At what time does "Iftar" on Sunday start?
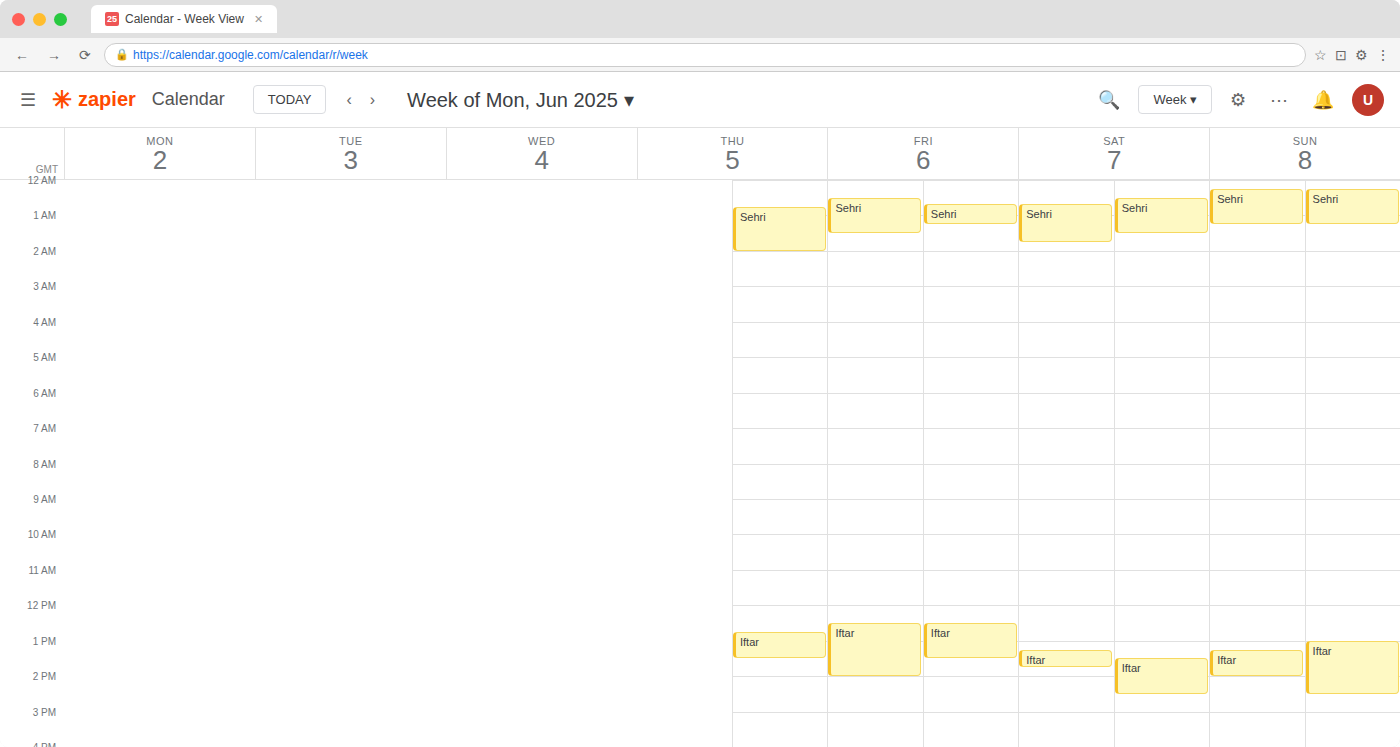
1:00 PM